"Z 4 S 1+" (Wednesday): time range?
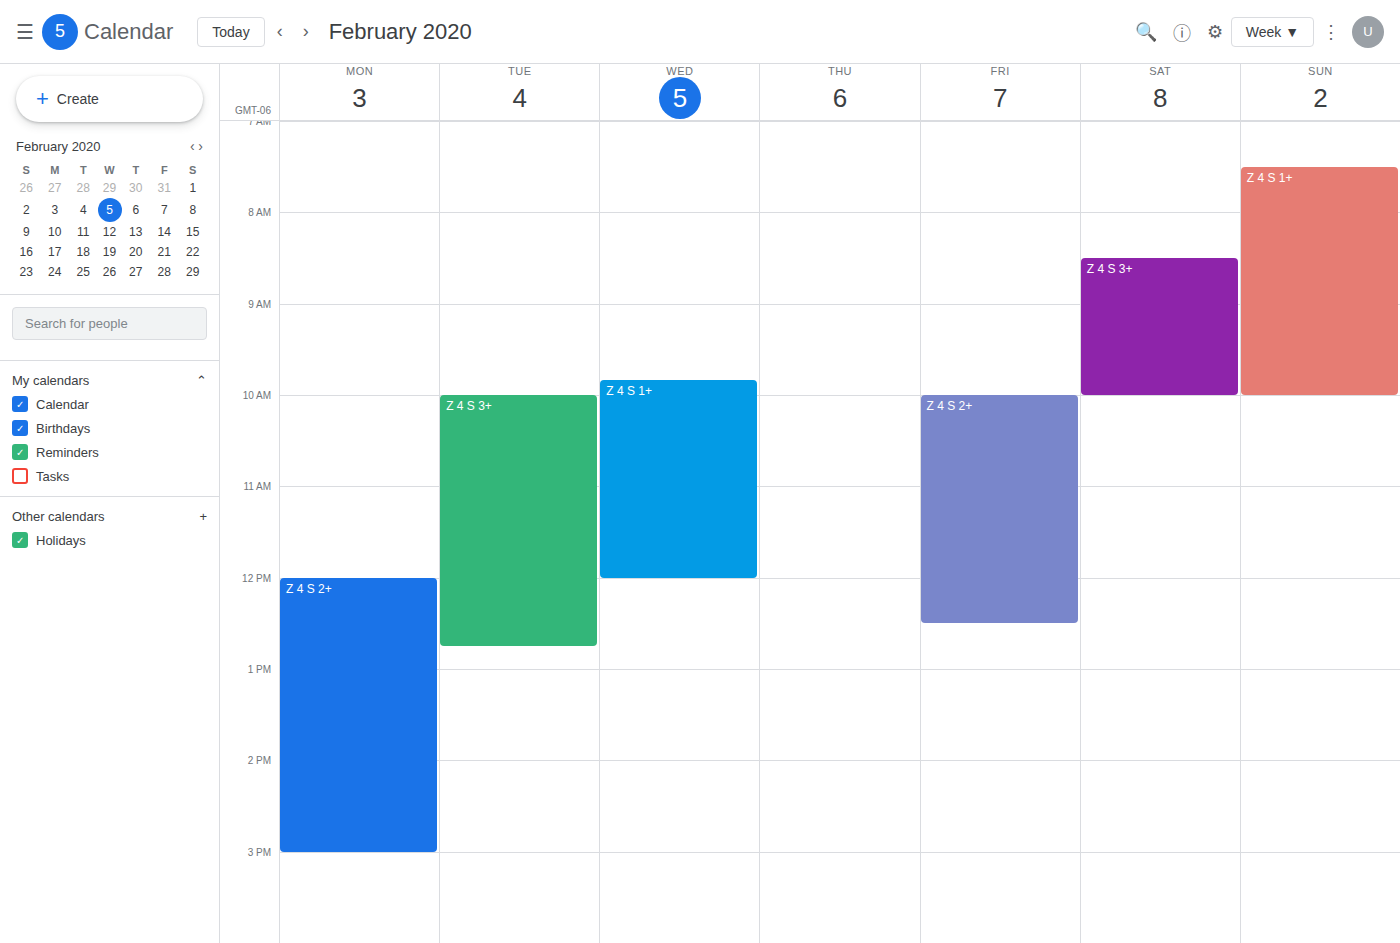
9:50 AM to 12:00 PM